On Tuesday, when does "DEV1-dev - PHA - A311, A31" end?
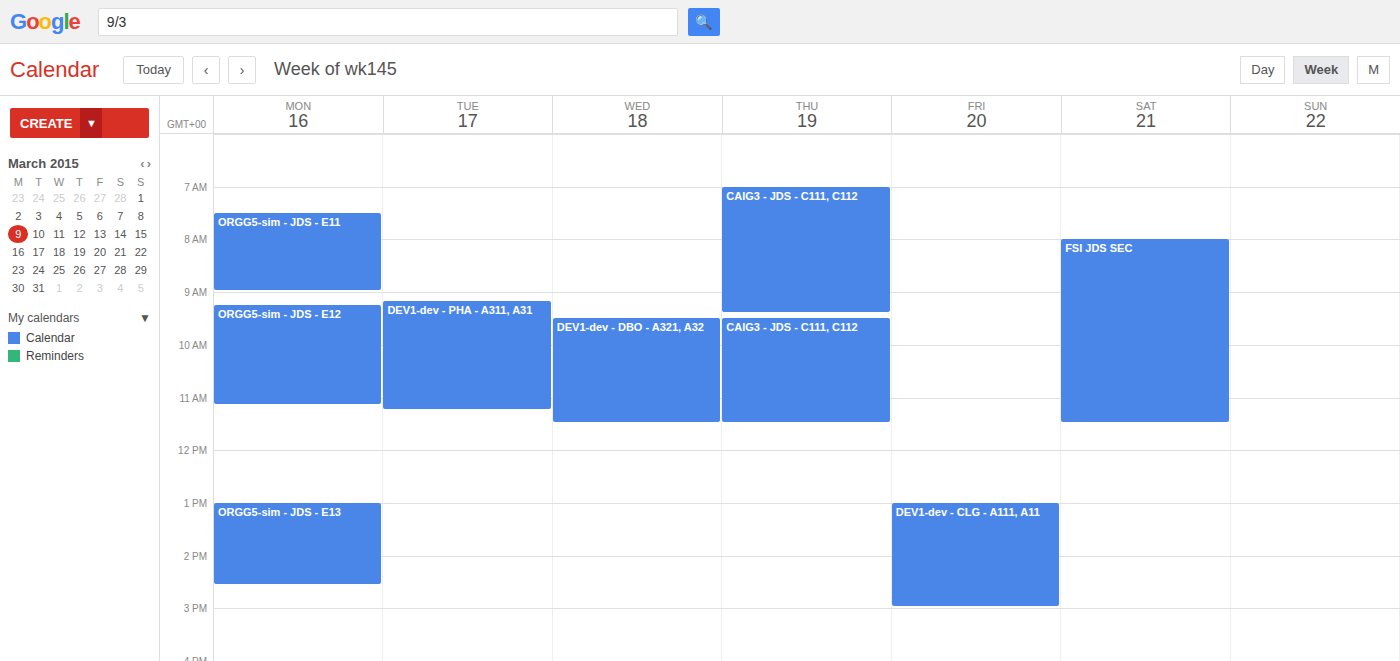
11:15 AM